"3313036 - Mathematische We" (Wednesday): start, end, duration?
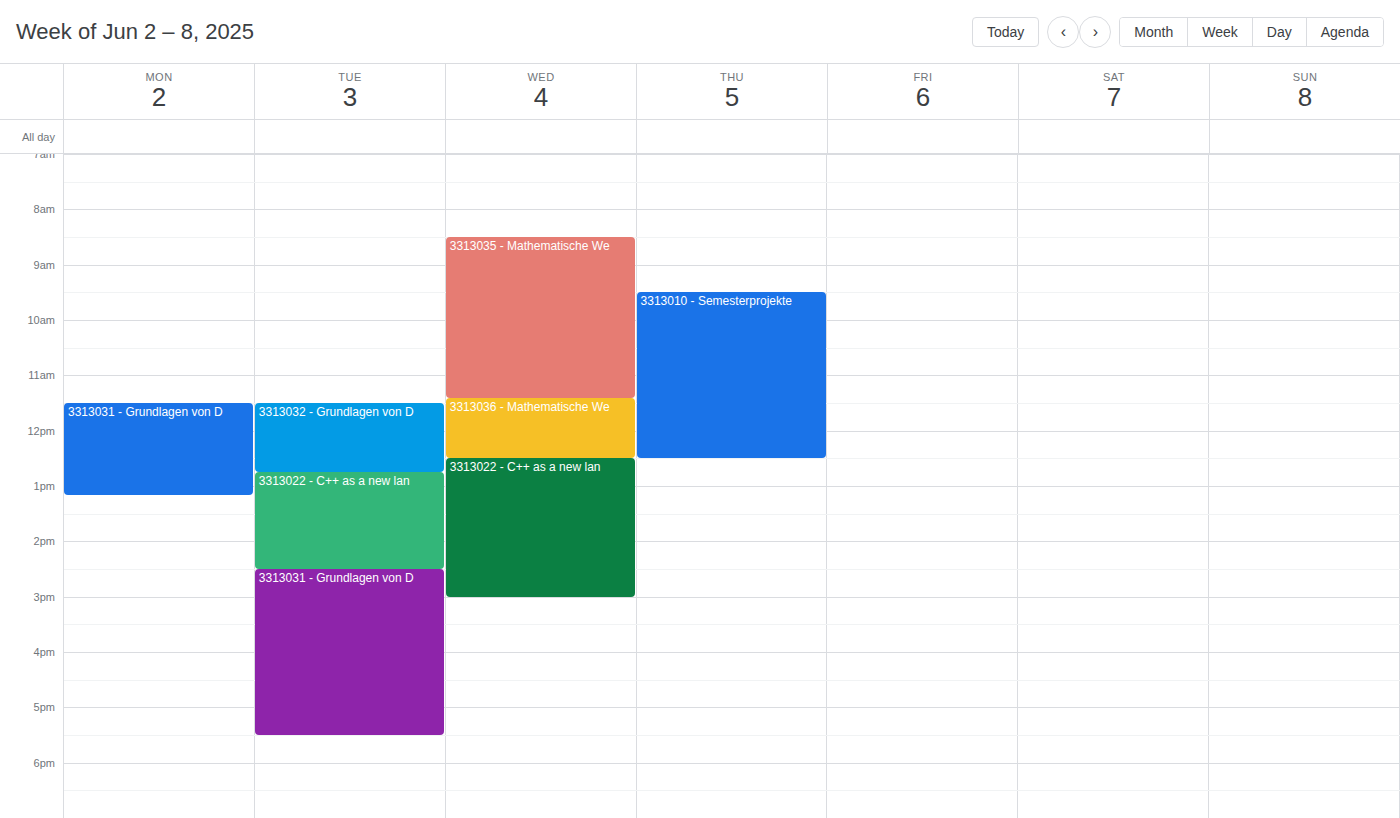
11:25 to 12:30, 1 hour 5 minutes